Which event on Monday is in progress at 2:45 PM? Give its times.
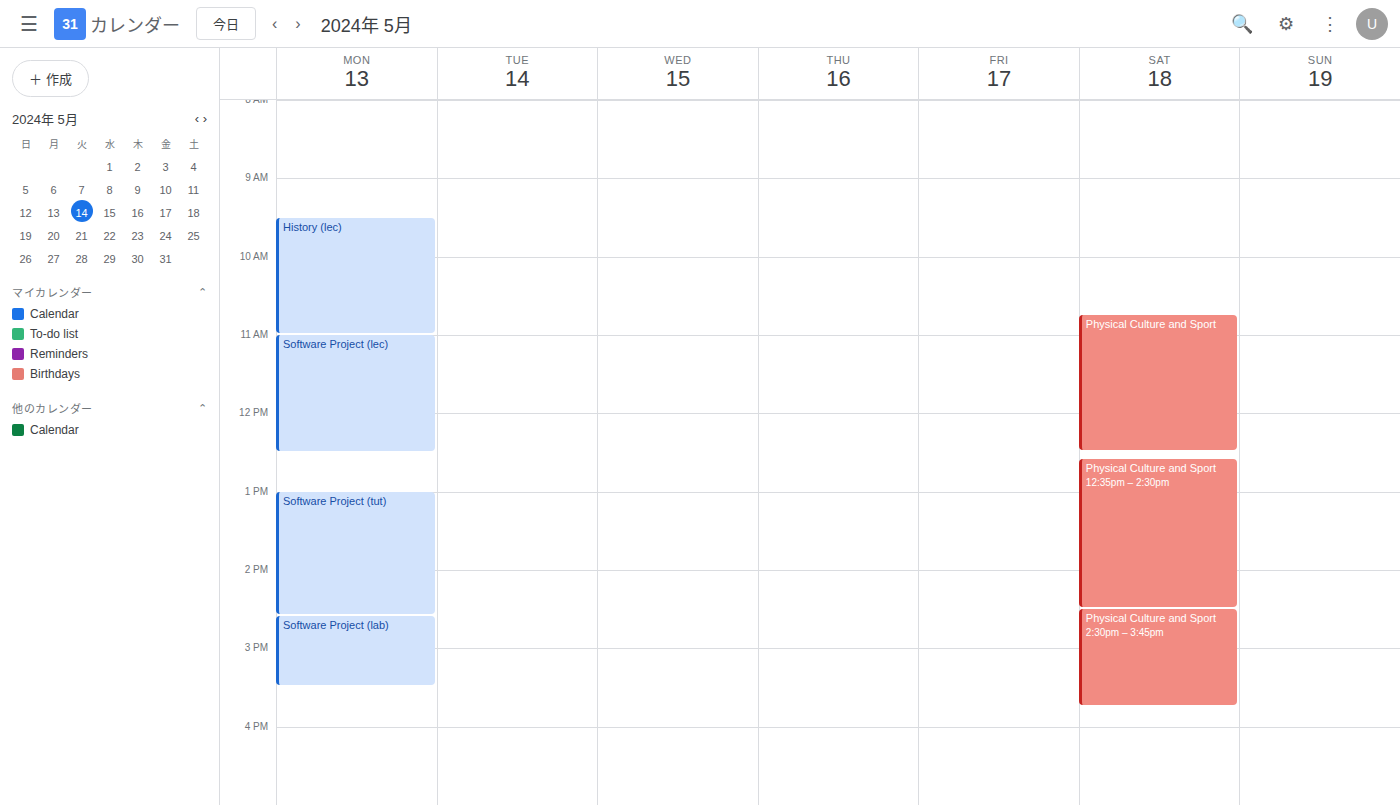
"Software Project (lab)", 2:35 PM to 3:30 PM